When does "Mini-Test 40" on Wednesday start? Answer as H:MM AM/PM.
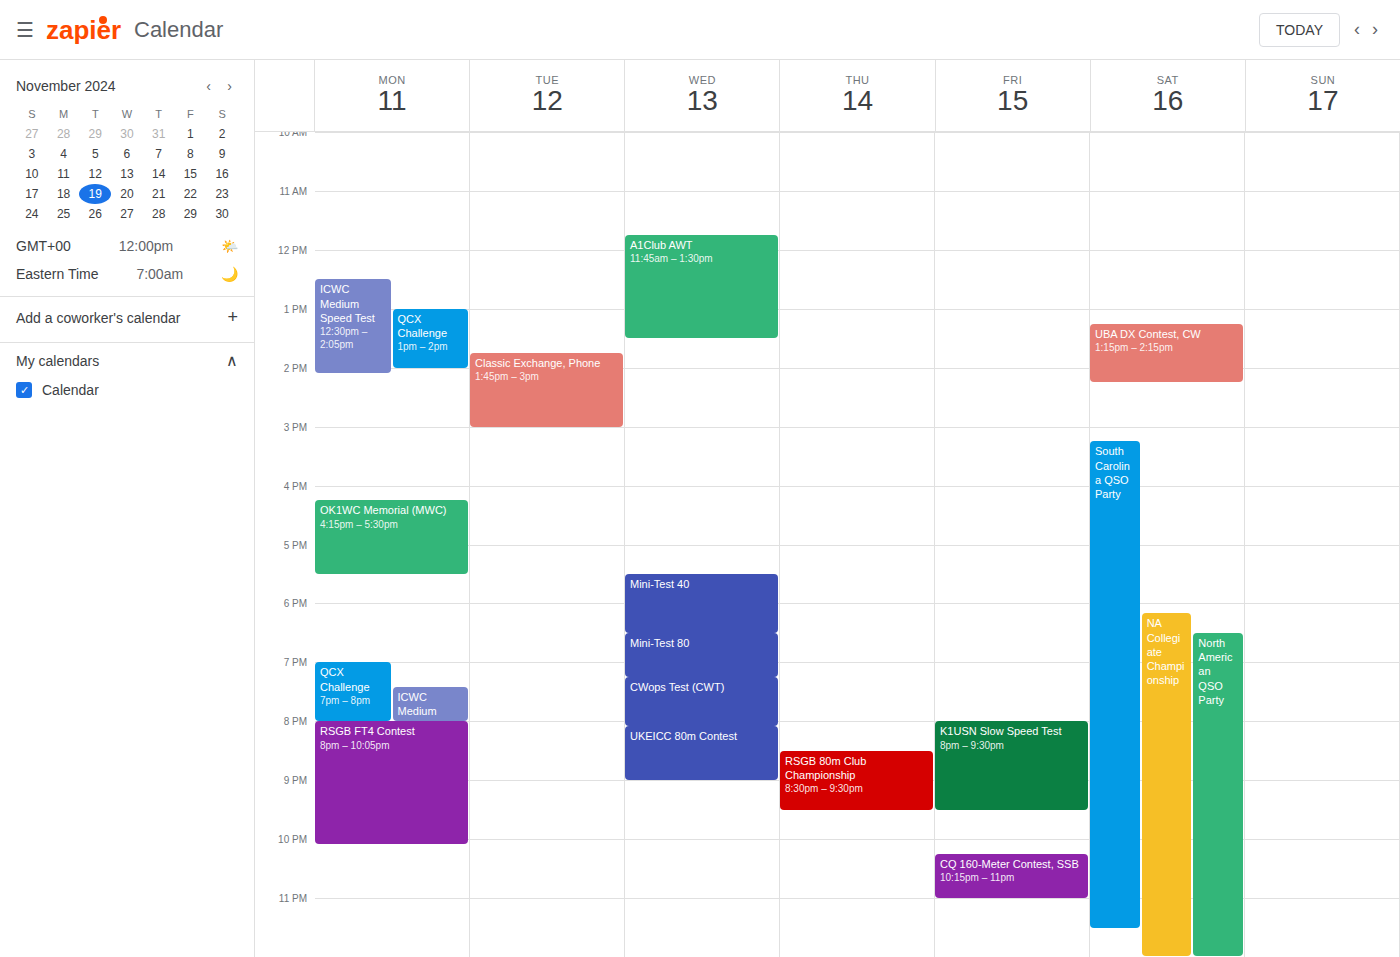
5:30 PM